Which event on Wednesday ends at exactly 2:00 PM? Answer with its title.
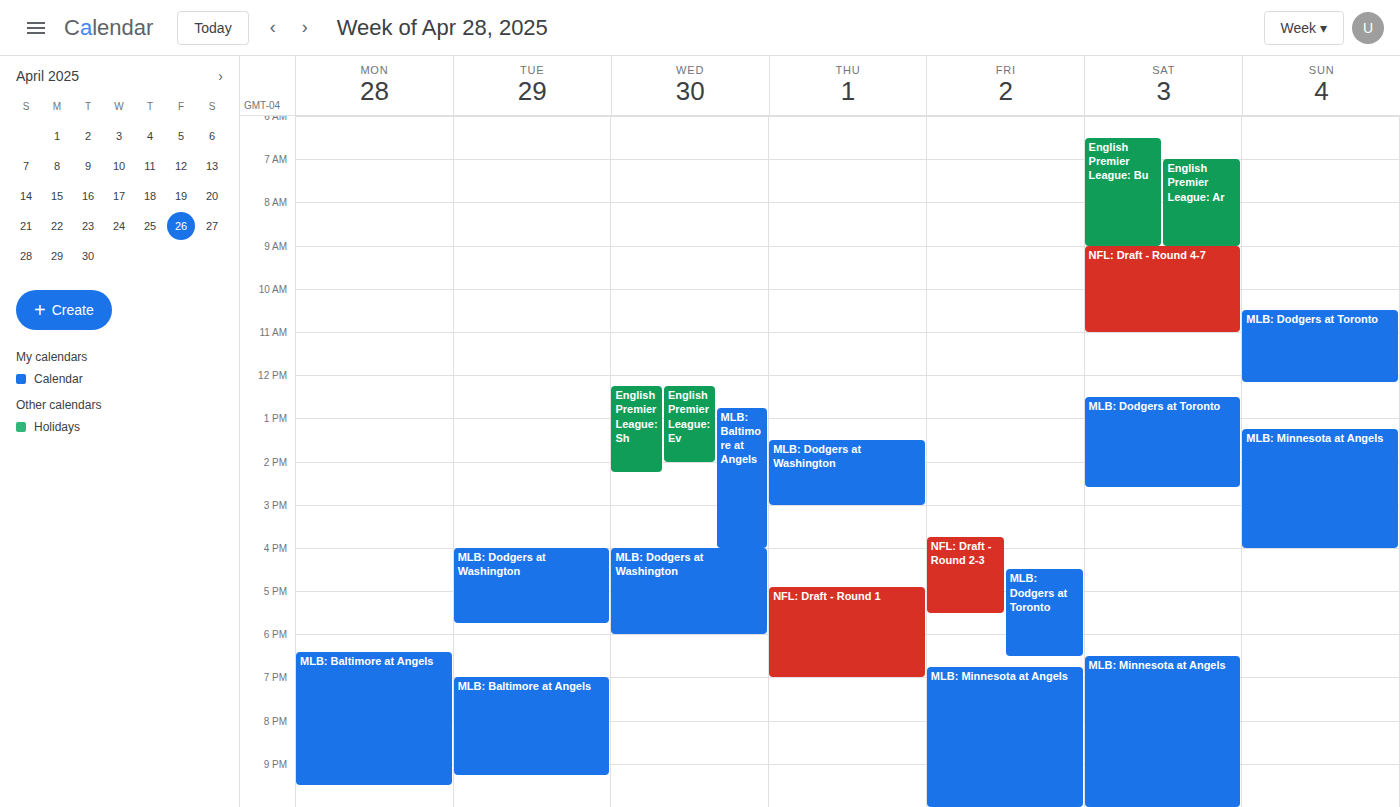
"English Premier League: Ev"